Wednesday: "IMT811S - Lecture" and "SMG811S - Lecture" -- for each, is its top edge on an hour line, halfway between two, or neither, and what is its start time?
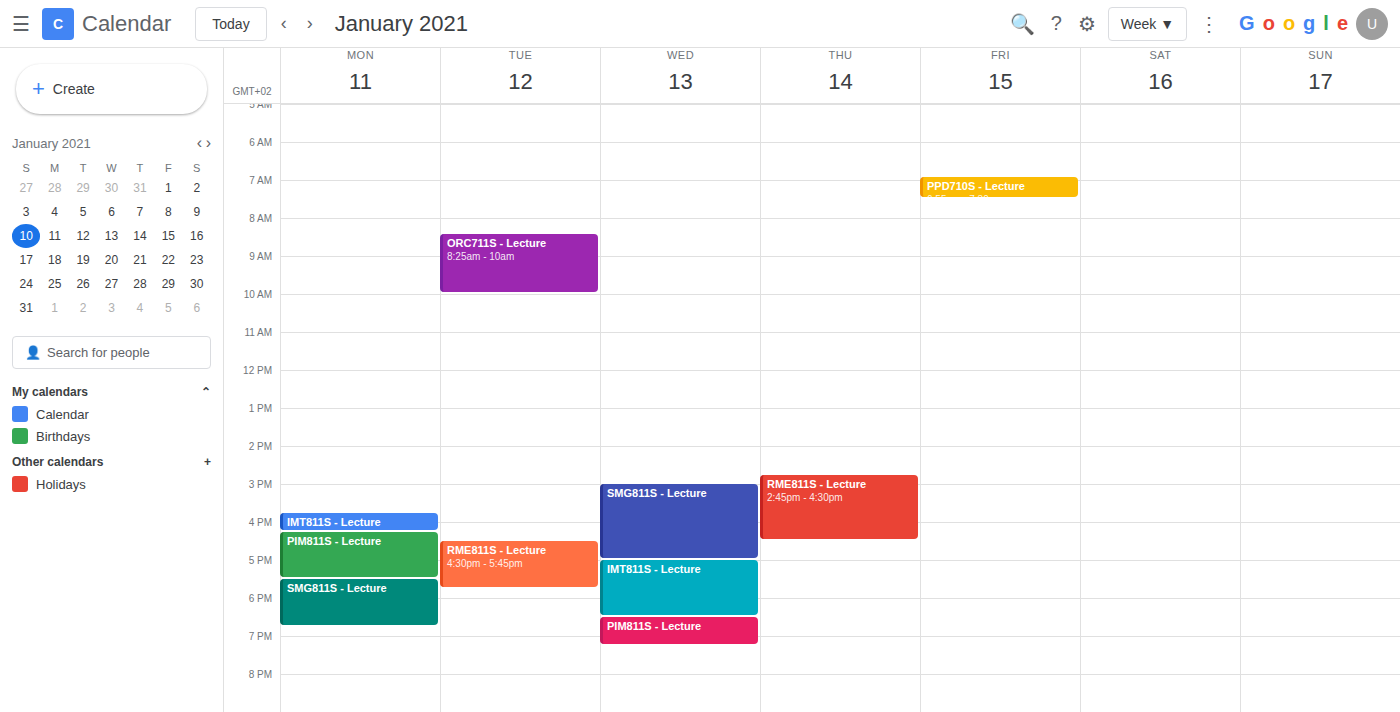
"IMT811S - Lecture": 17:00, exactly on the 17:00 line. "SMG811S - Lecture": 15:00, exactly on the 15:00 line.